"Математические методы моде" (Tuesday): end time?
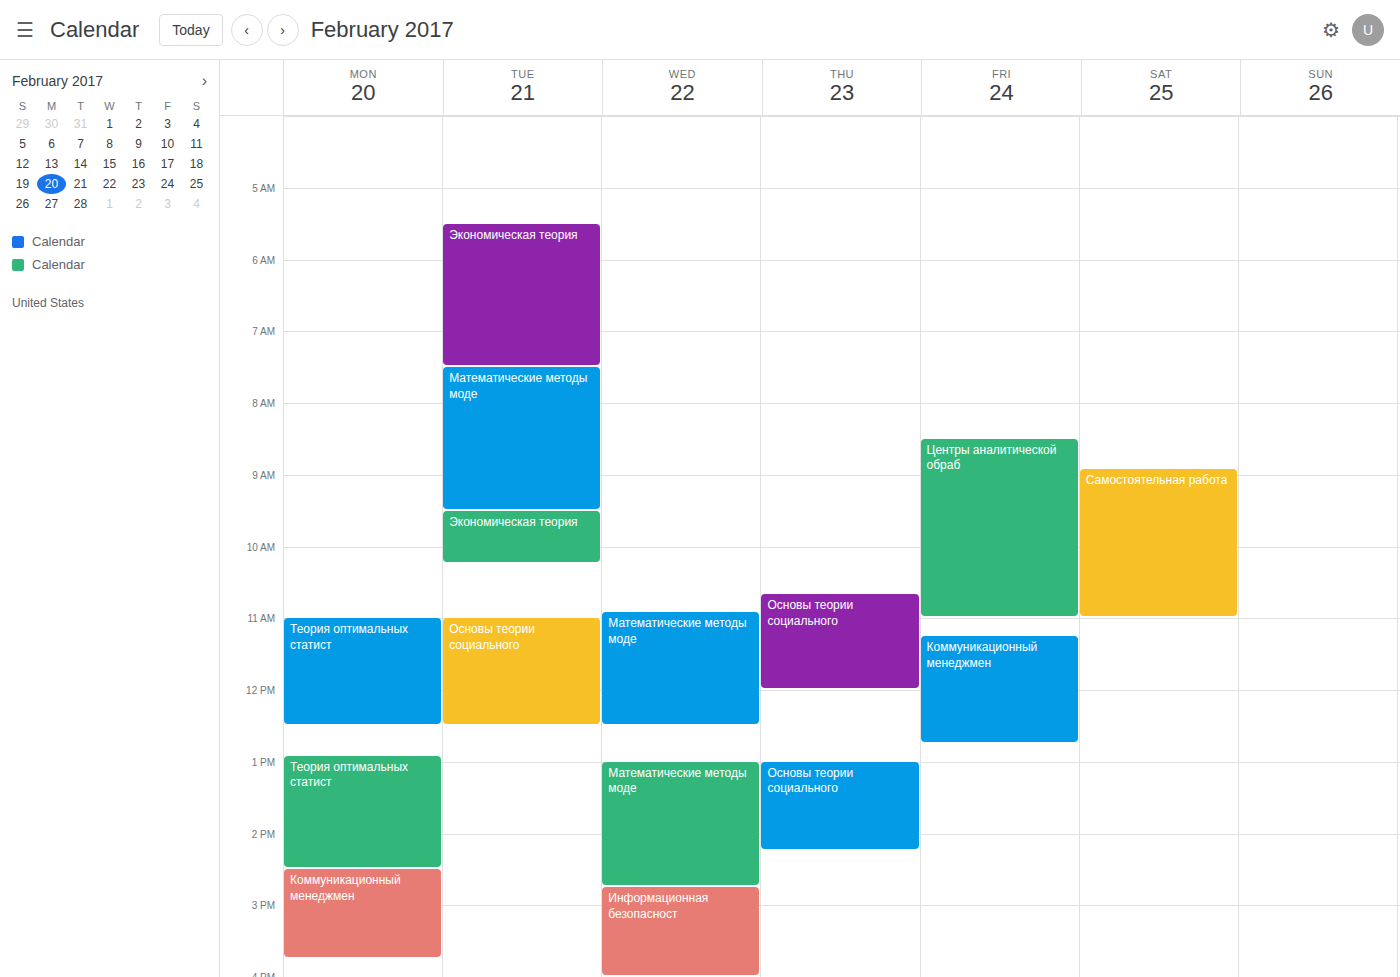
9:30 AM